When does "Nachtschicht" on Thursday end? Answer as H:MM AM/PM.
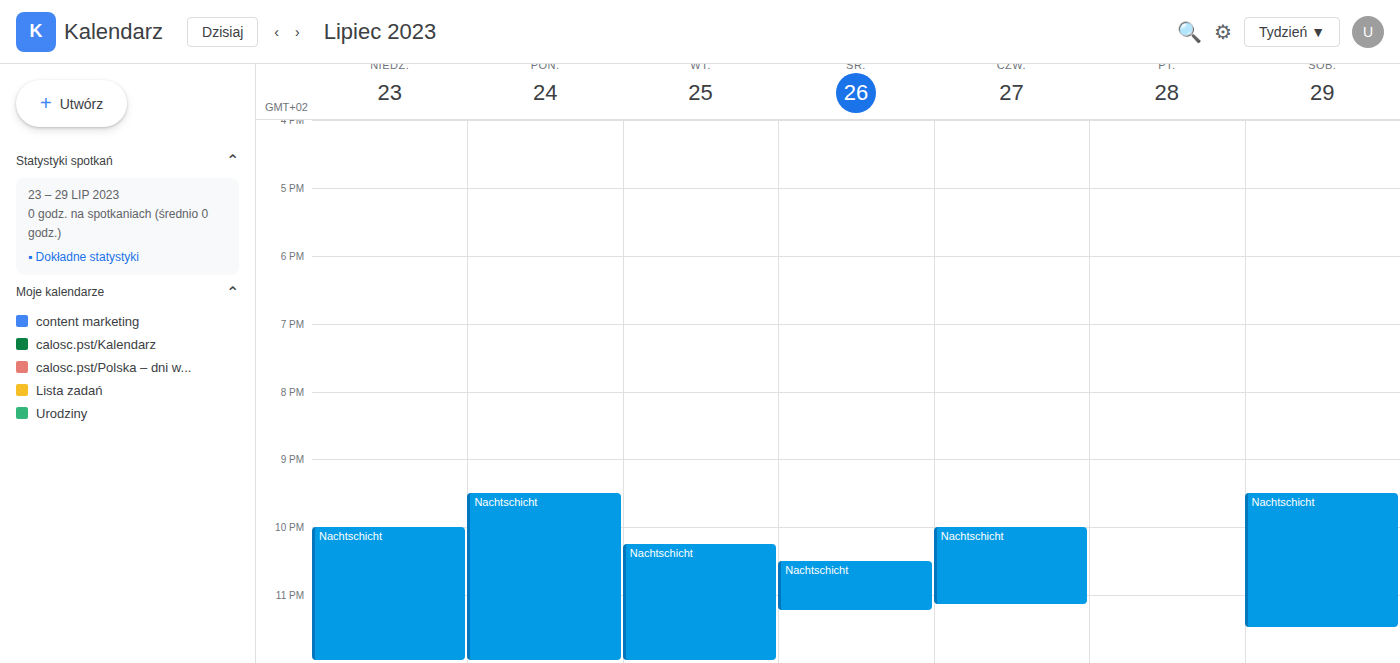
11:10 PM